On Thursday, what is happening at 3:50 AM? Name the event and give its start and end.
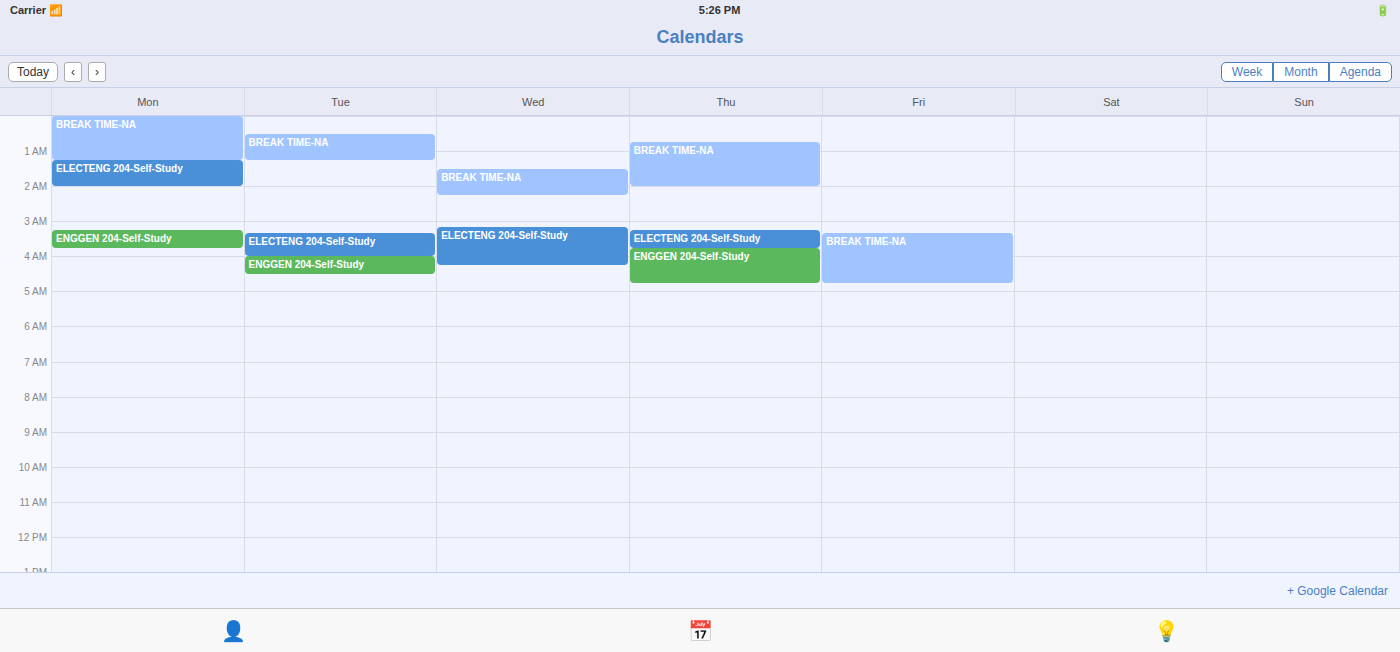
"ENGGEN 204-Self-Study", 3:45 AM to 4:45 AM